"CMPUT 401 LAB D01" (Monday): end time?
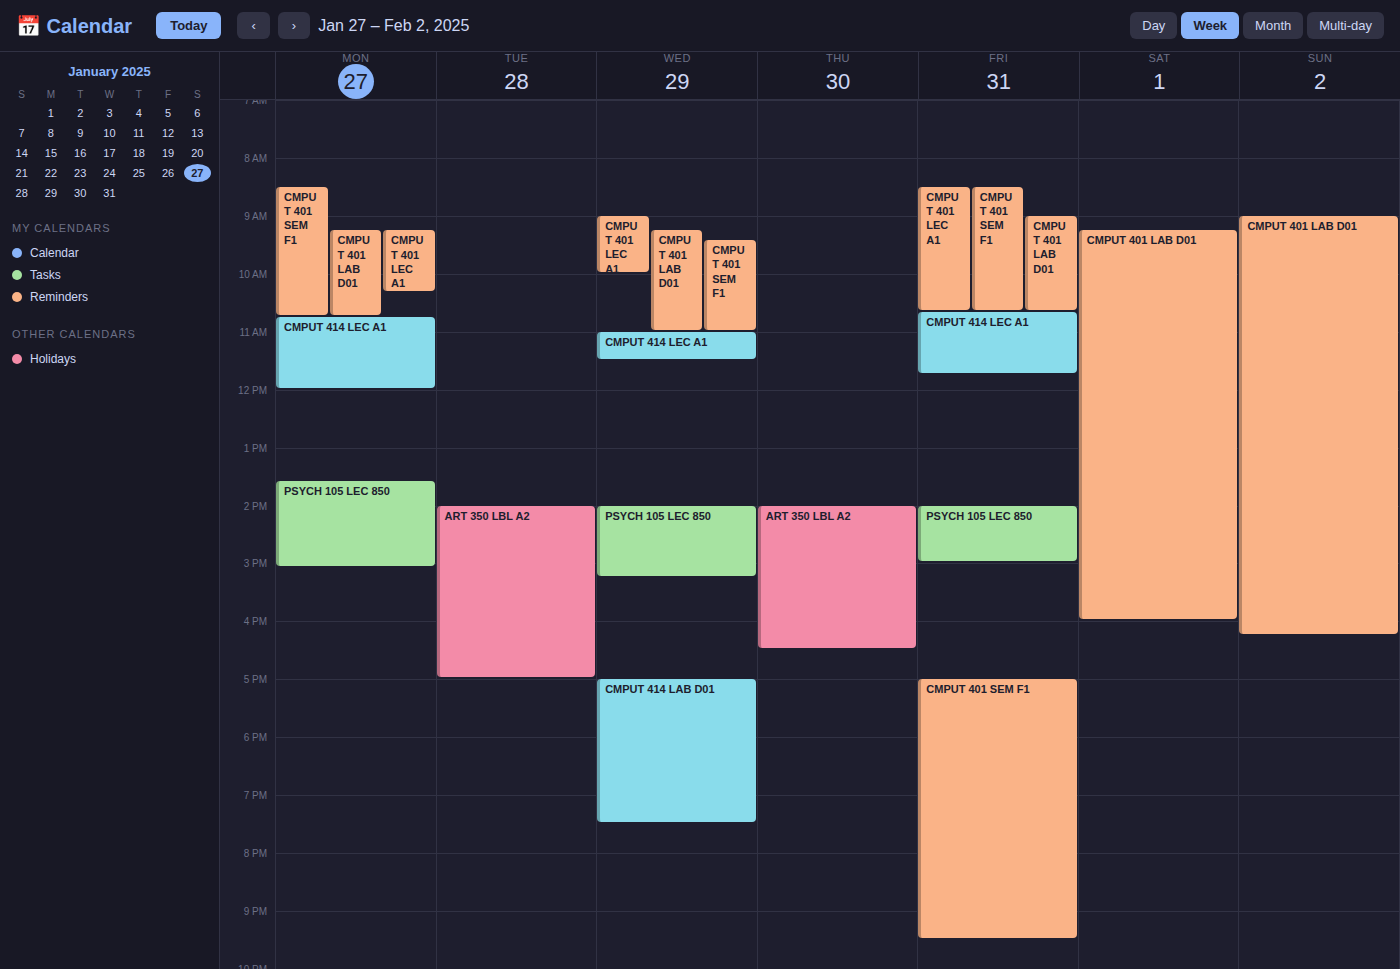
10:45 AM